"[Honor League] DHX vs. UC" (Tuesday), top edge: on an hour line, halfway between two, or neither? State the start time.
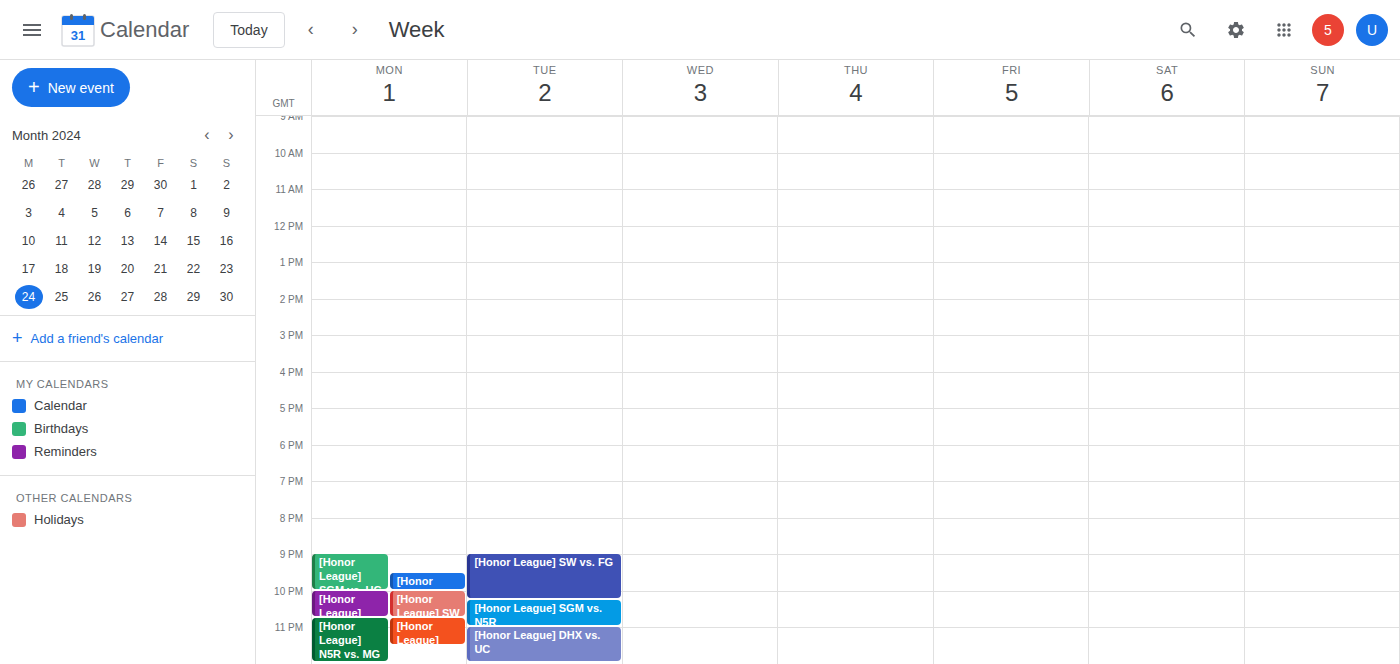
11:00 PM -- exactly on the 11 PM line.